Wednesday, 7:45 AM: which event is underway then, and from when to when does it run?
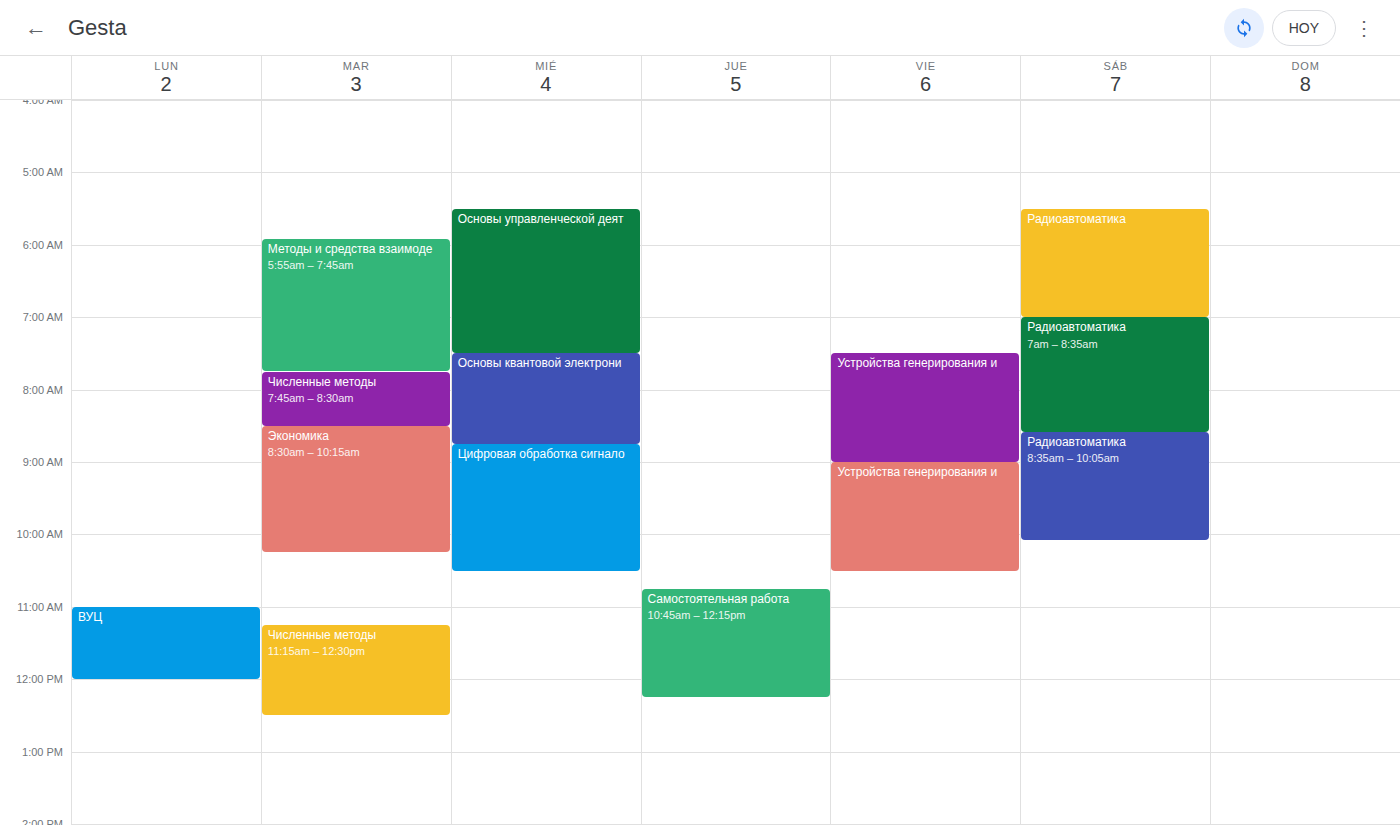
"Основы квантовой электрони", 7:30 AM to 8:45 AM